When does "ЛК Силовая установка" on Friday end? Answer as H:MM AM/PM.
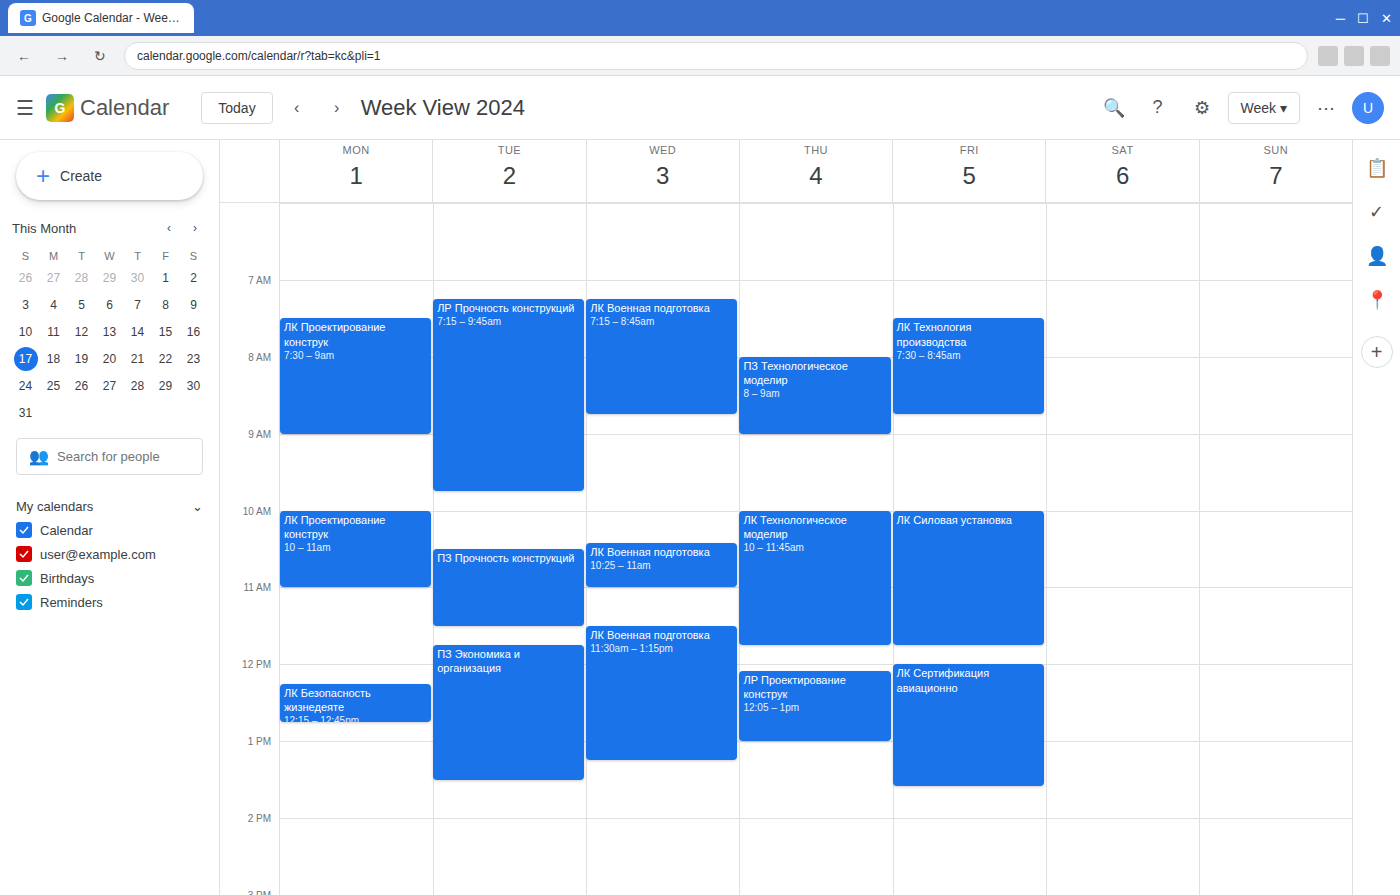
11:45 AM